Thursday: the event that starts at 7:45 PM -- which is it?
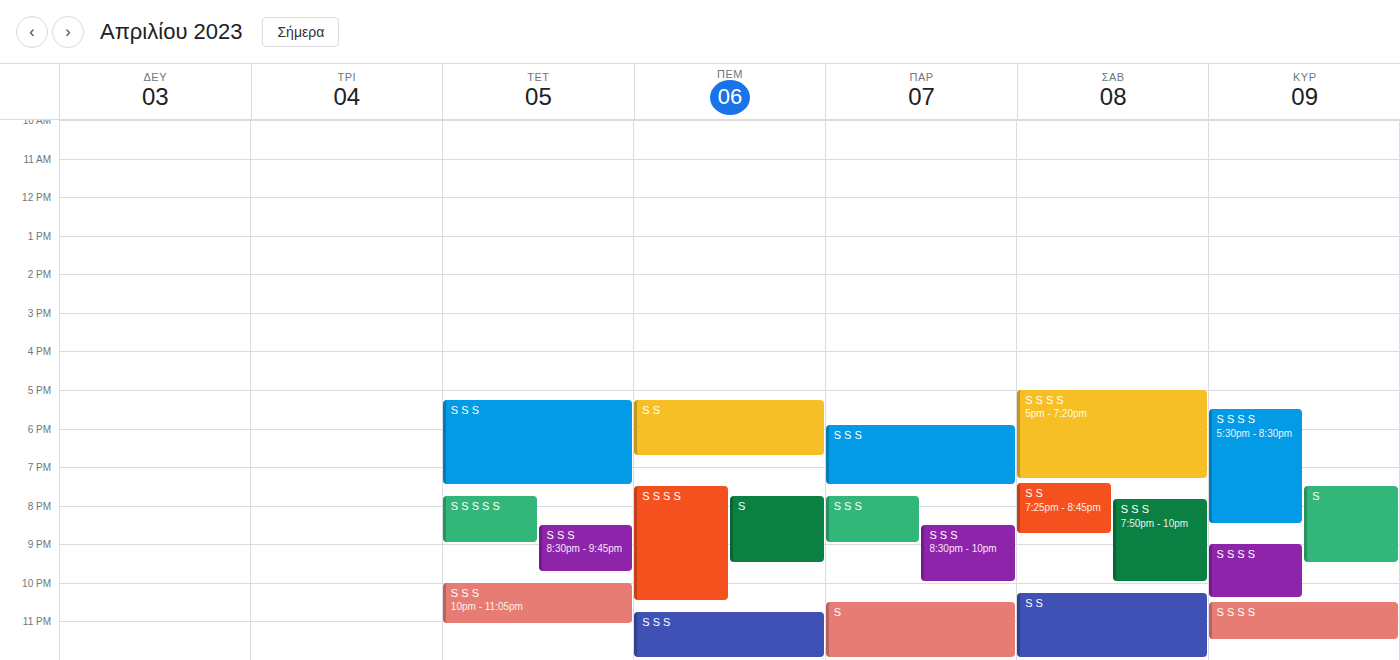
"S"